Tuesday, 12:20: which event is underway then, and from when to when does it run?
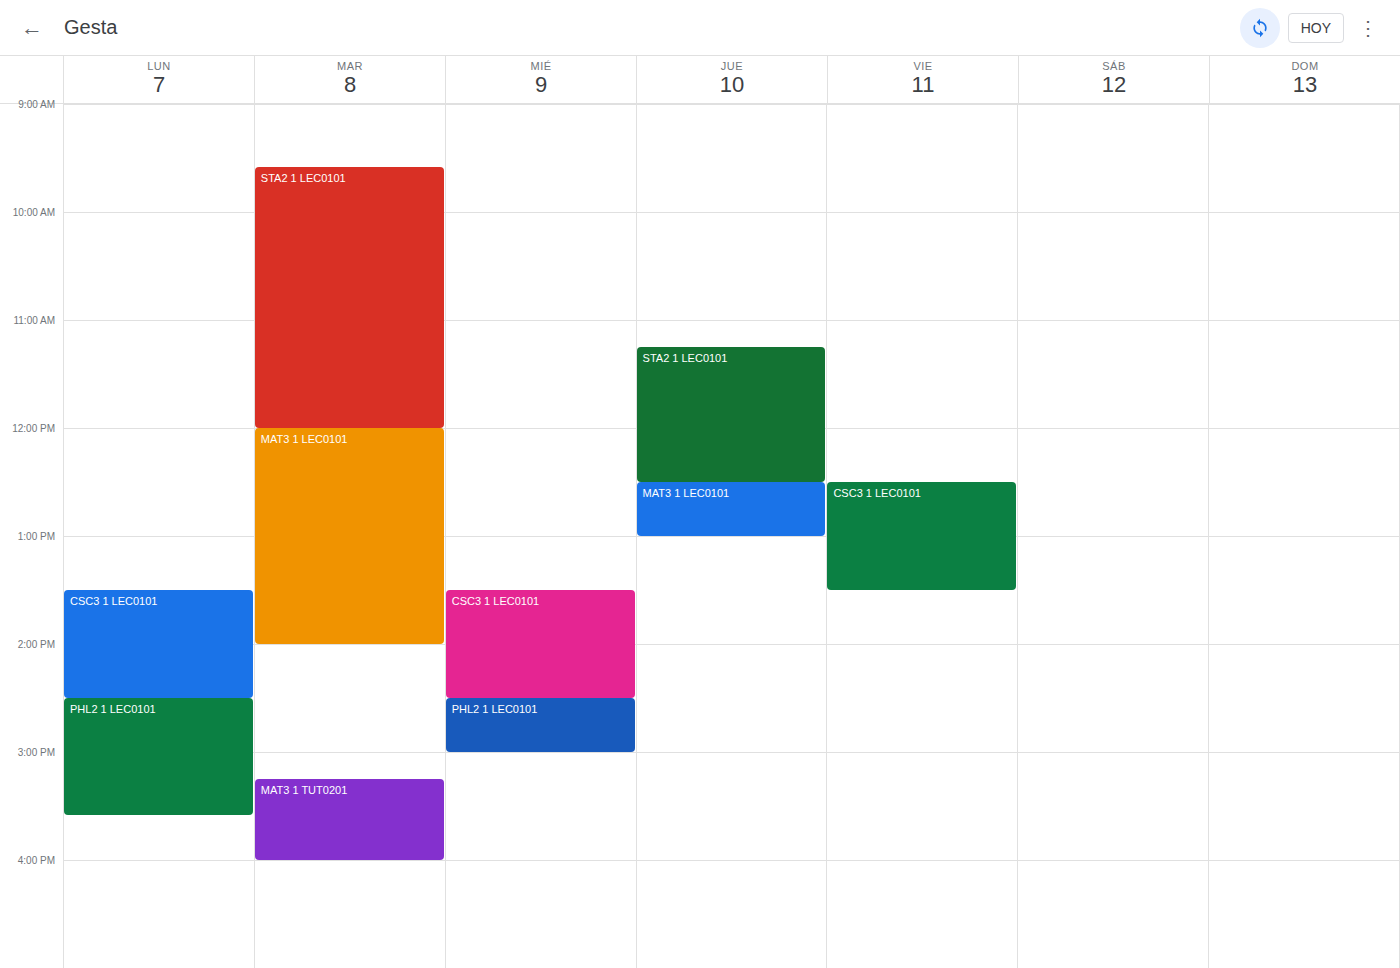
"MAT3 1 LEC0101", 12:00 to 14:00